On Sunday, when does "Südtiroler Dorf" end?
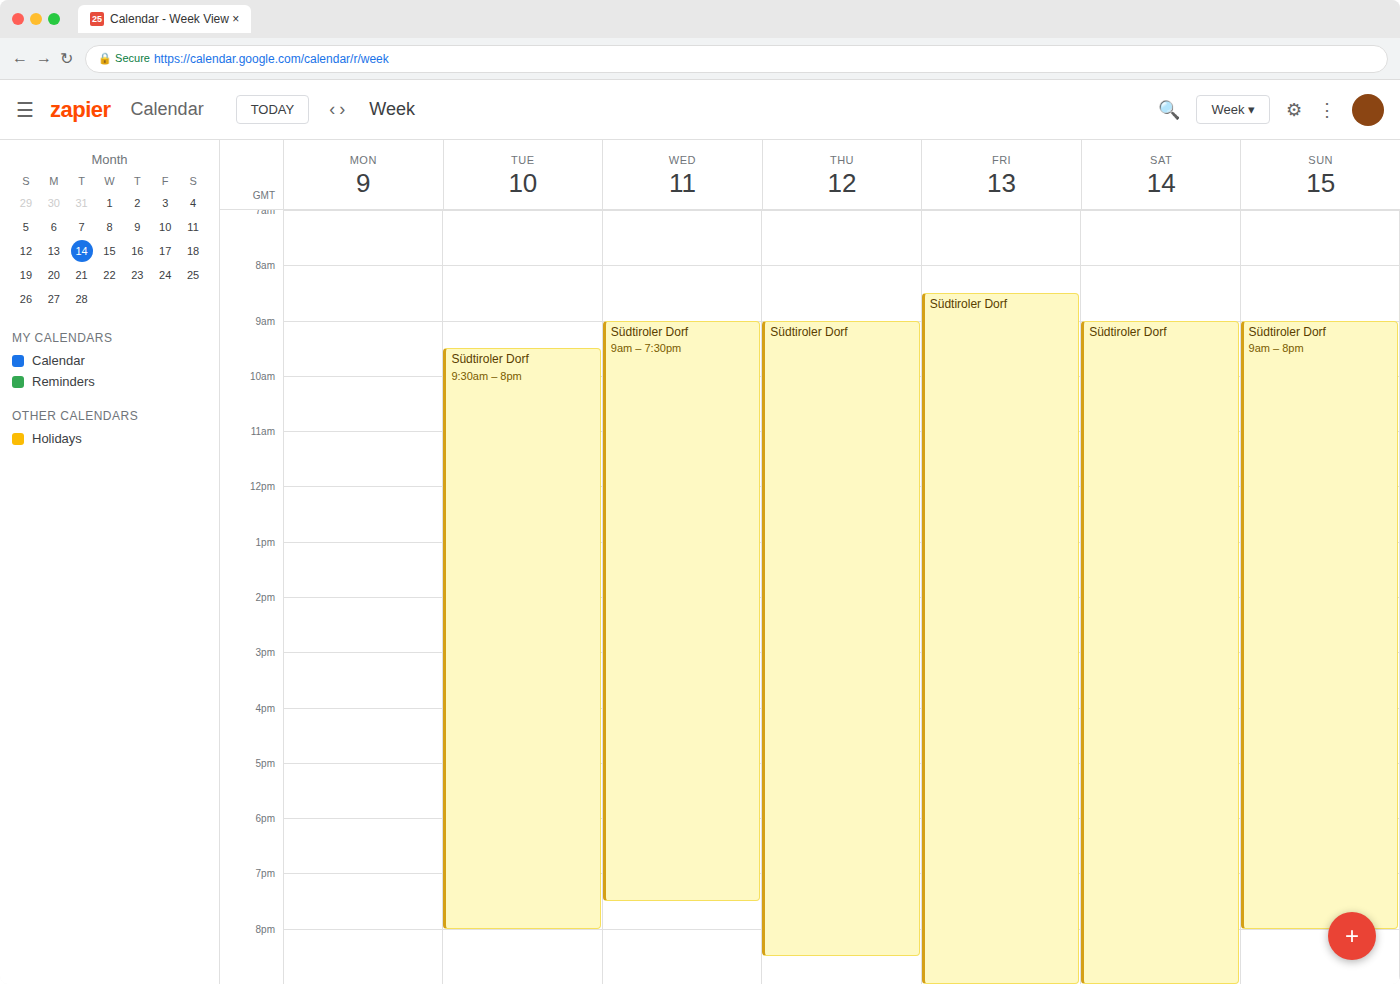
20:00